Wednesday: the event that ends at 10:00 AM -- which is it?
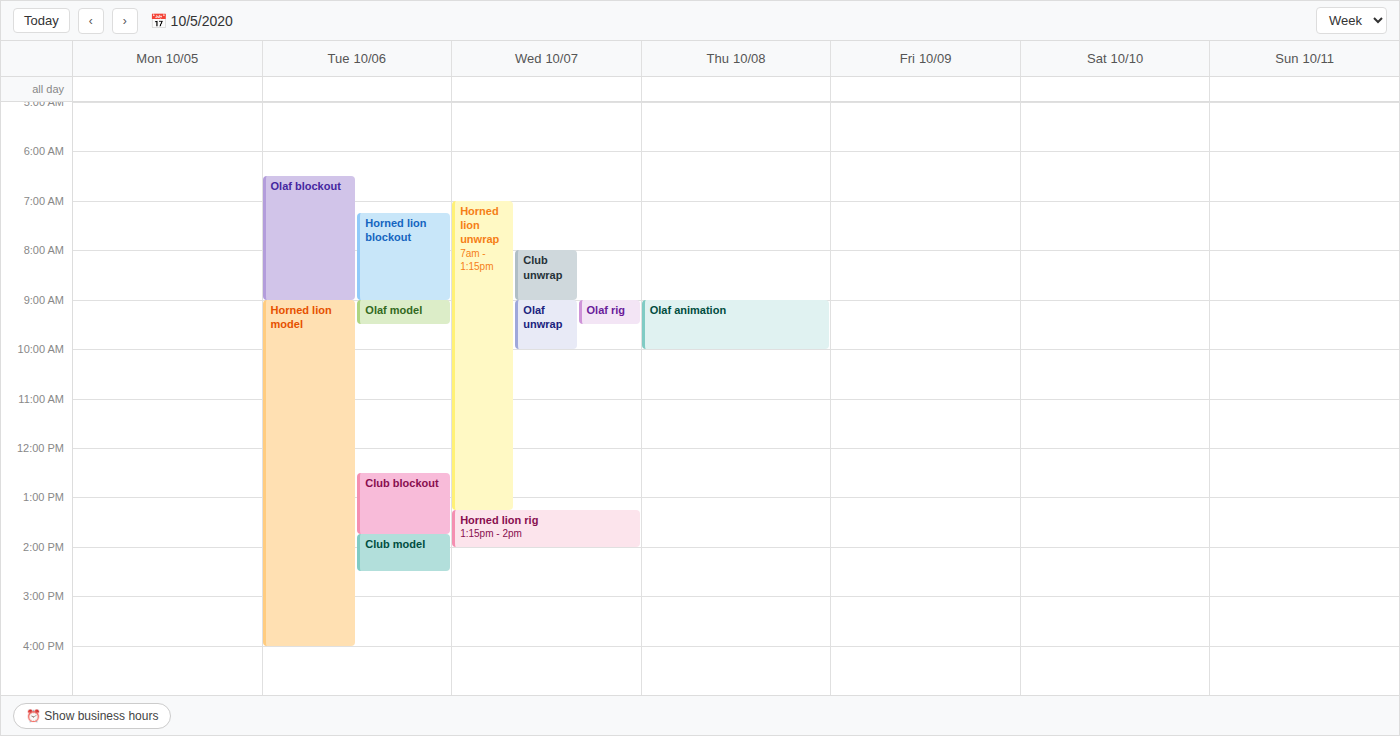
"Olaf unwrap"